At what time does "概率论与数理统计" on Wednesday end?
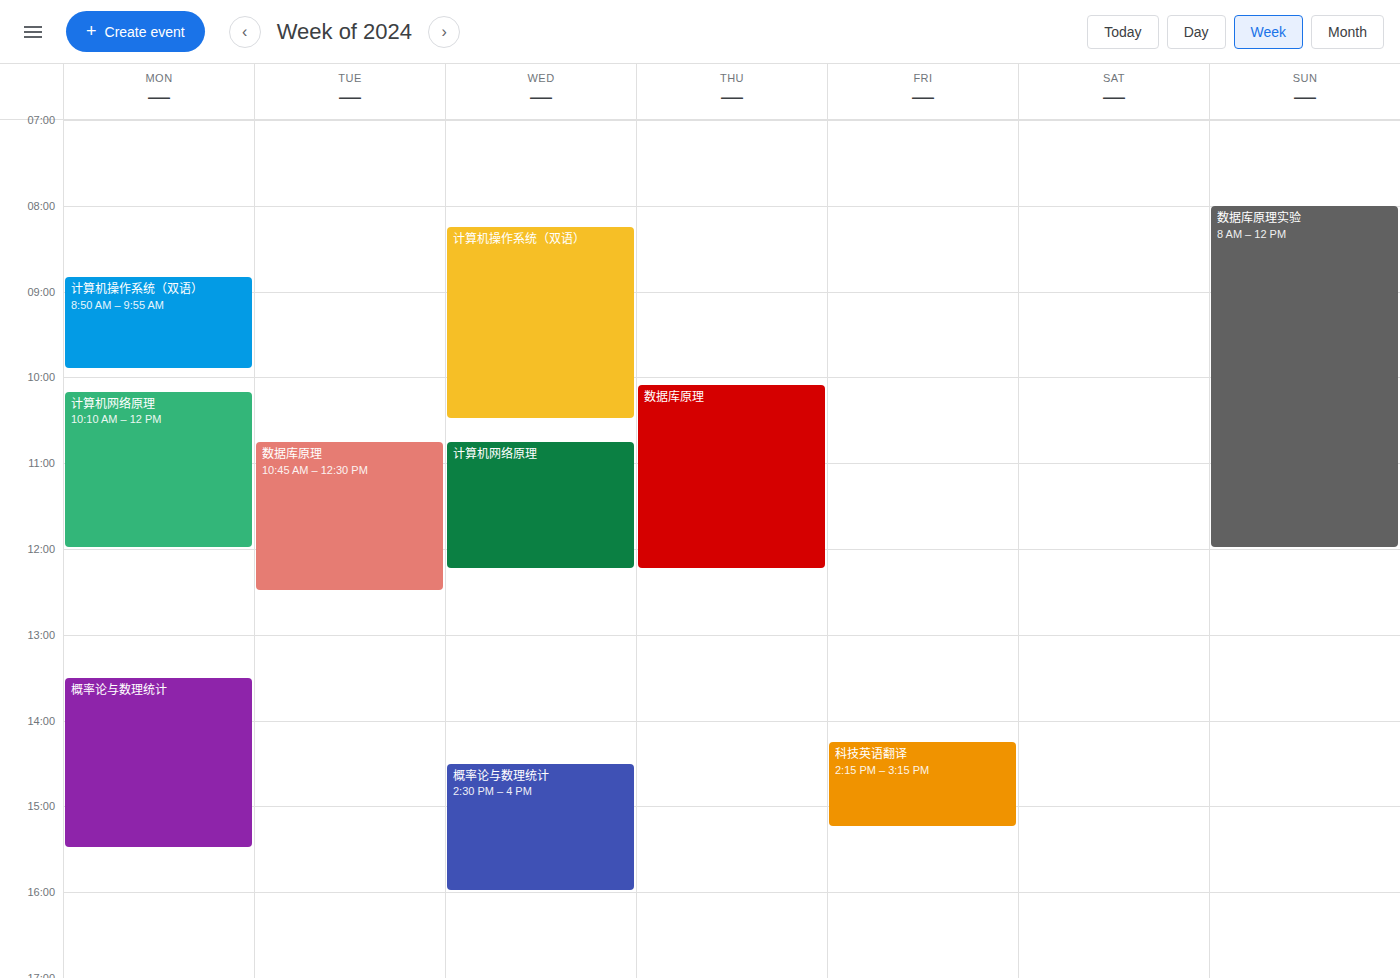
4:00 PM